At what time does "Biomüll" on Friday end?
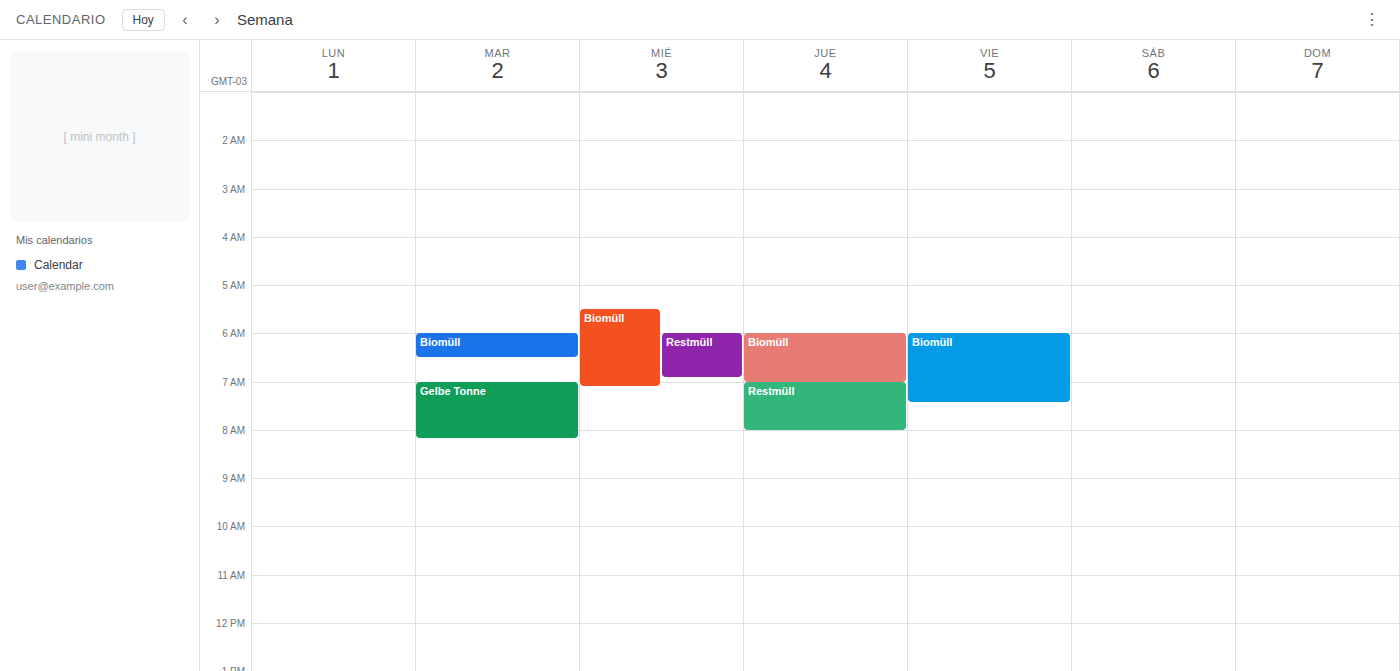
7:25 AM